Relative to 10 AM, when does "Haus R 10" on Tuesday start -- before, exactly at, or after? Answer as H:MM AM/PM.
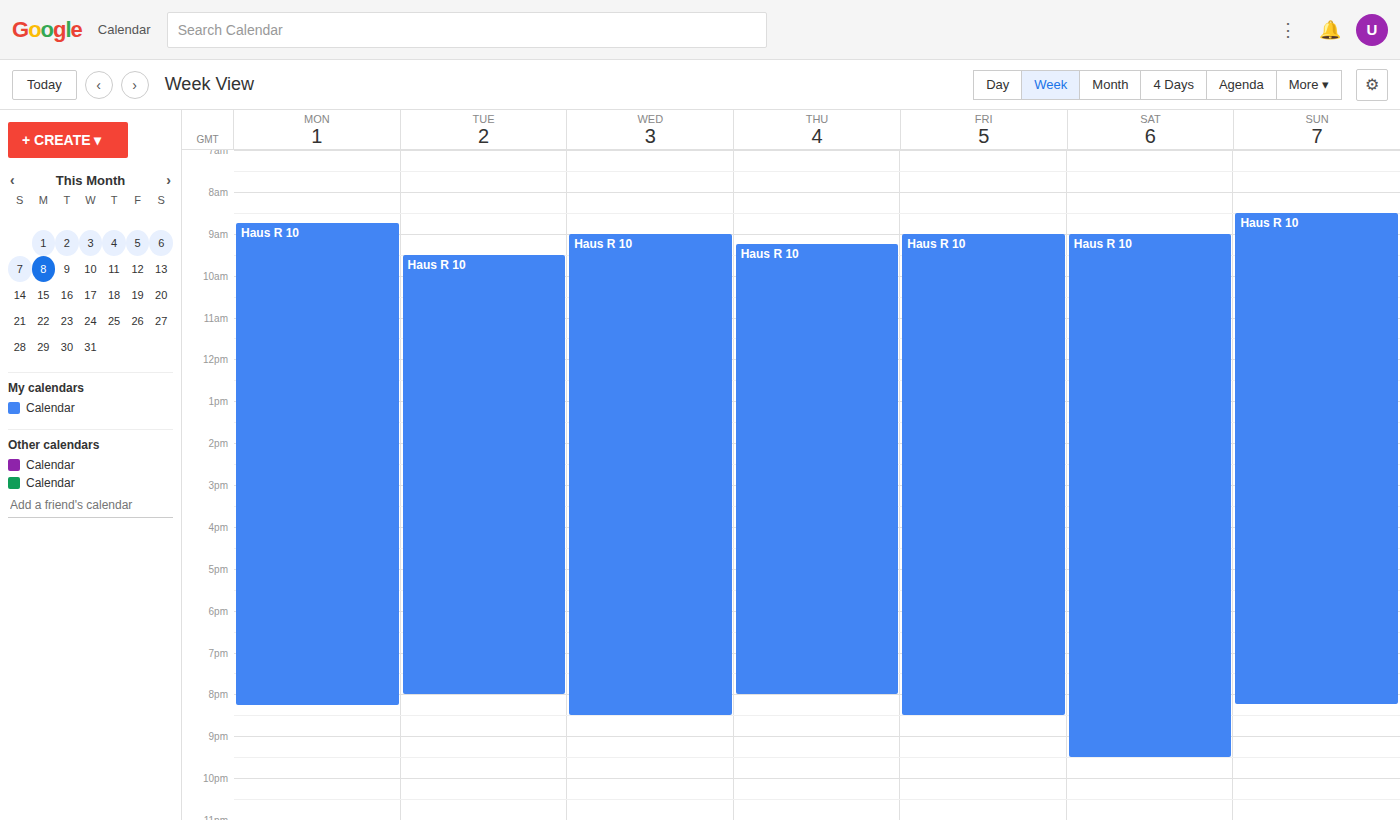
9:30 AM -- before 10 AM, 30 minutes above the 10 AM line.